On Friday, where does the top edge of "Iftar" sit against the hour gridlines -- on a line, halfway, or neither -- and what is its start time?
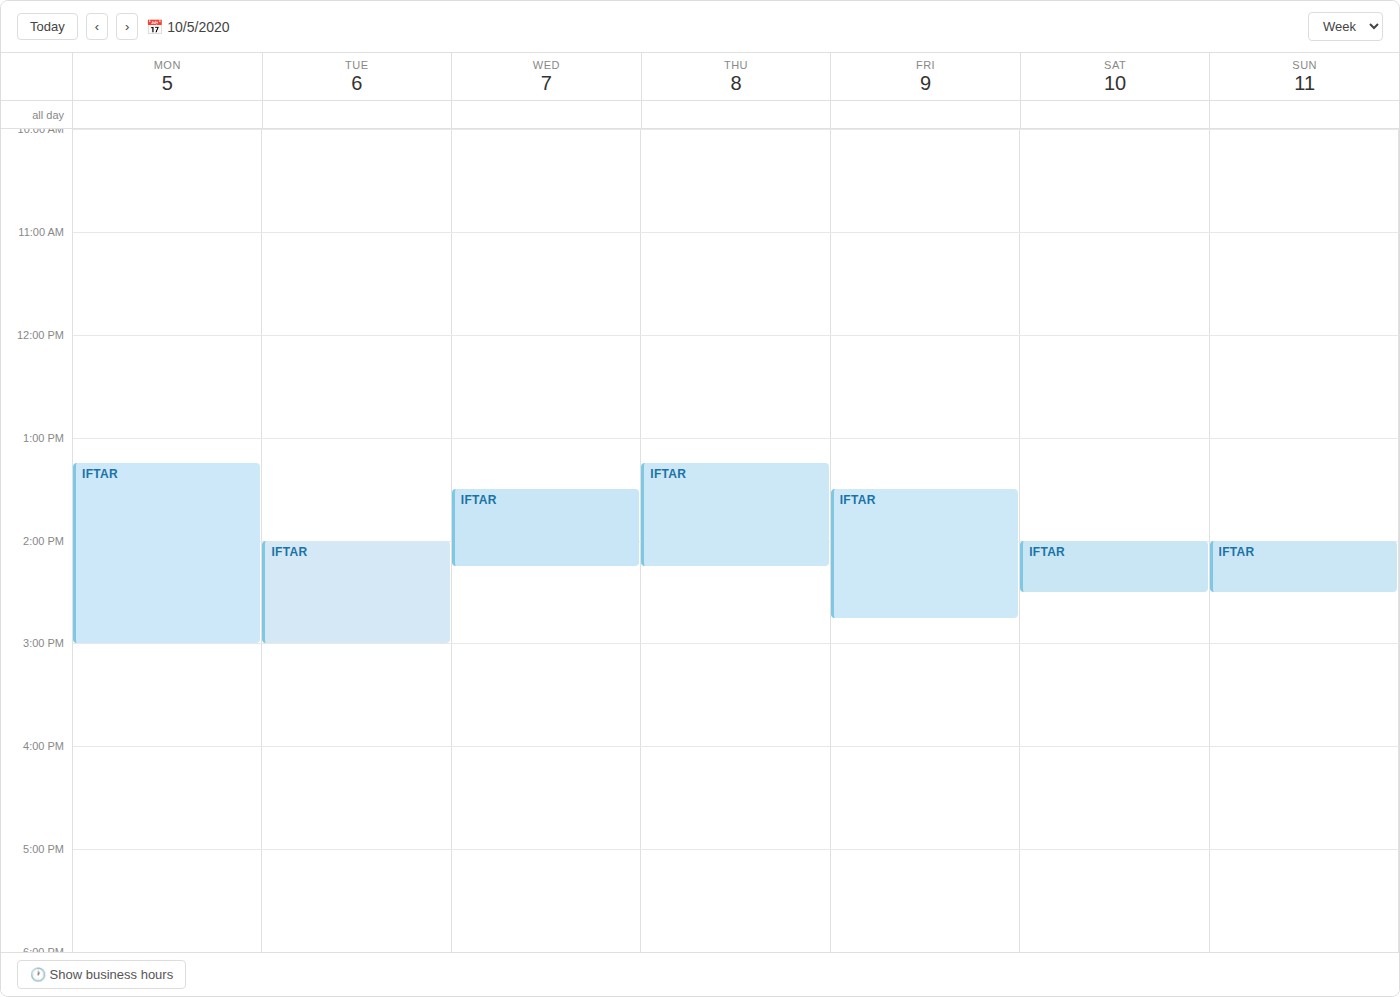
1:30 PM -- halfway between the 1 PM and 2 PM lines.